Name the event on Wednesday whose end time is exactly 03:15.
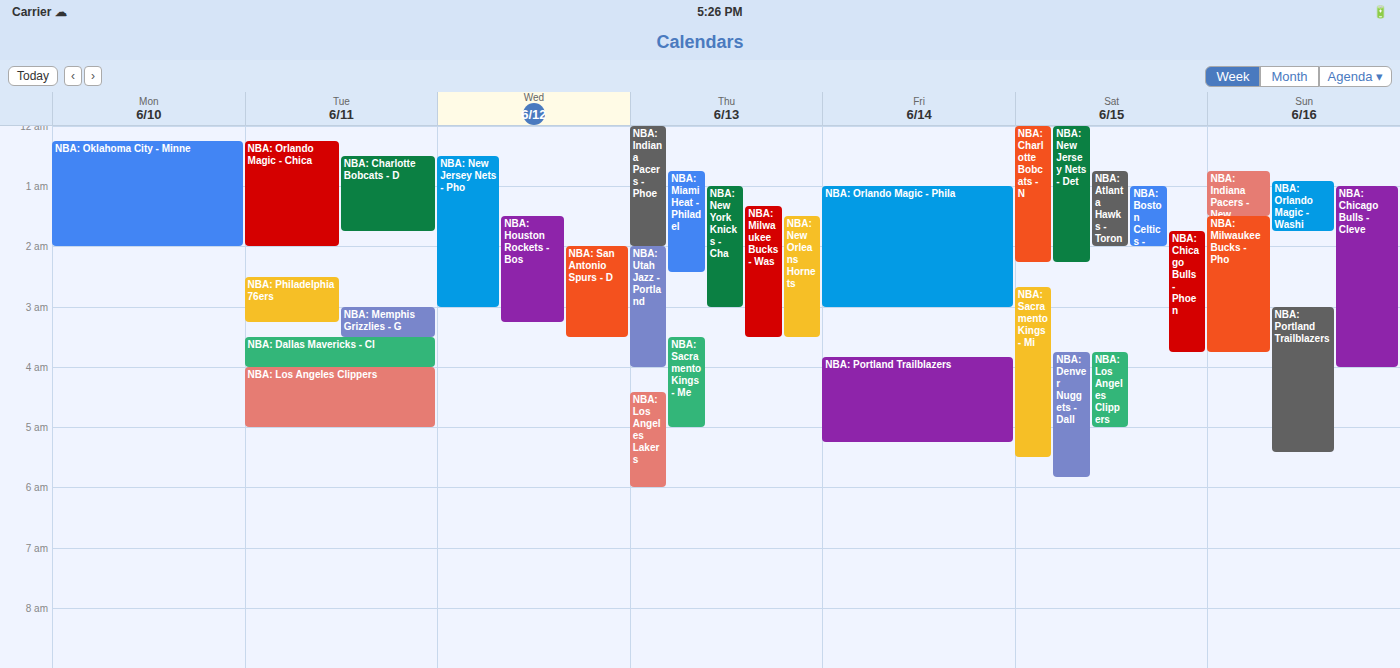
"NBA: Houston Rockets - Bos"